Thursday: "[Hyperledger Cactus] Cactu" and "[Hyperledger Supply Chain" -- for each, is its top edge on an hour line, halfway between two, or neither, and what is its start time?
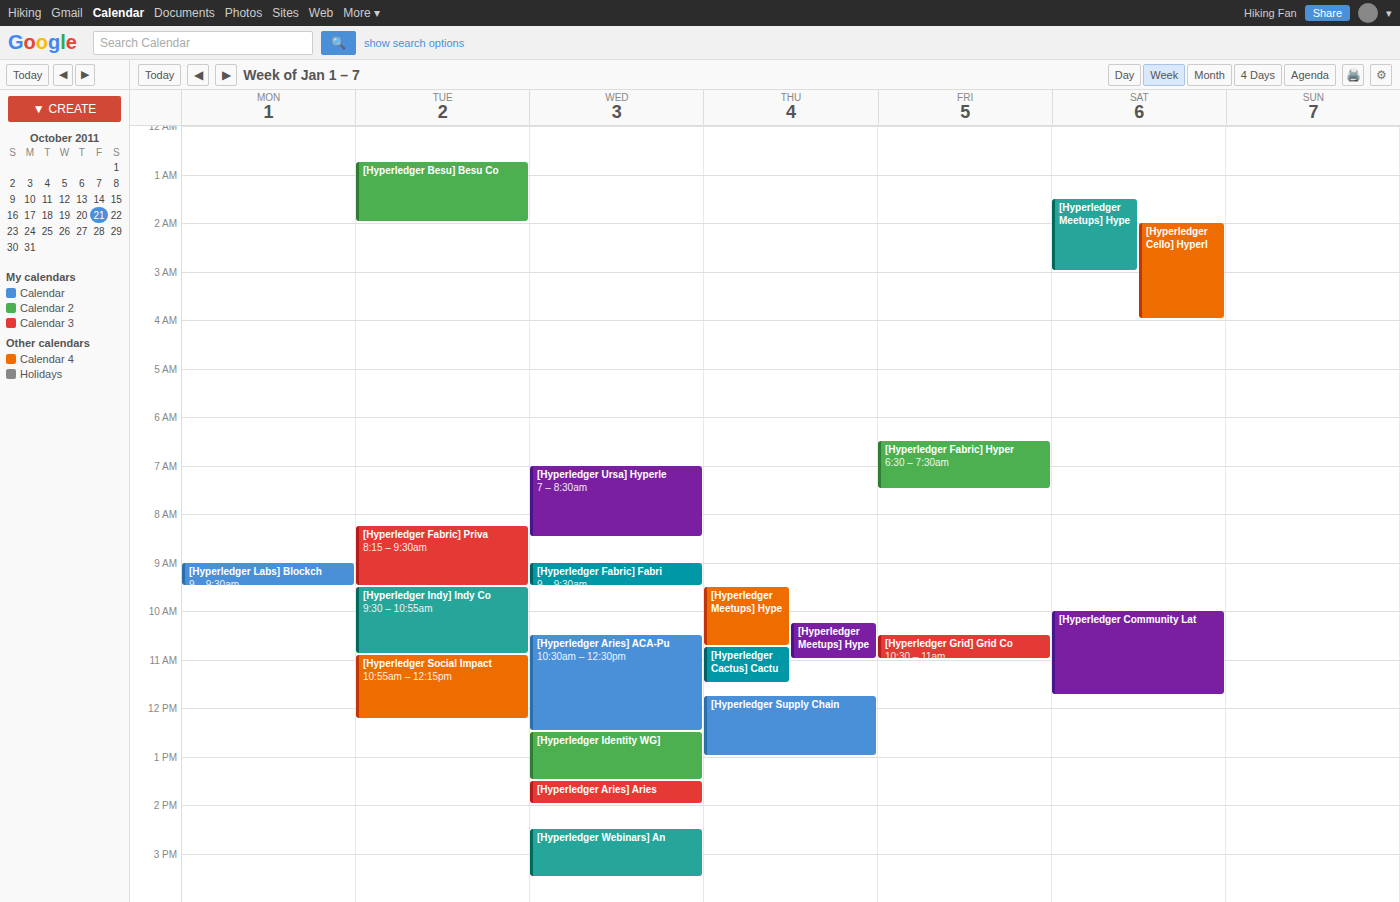
"[Hyperledger Cactus] Cactu": 10:45 AM, neither: three quarters of the way from the 10 AM line to the 11 AM line. "[Hyperledger Supply Chain": 11:45 AM, neither: three quarters of the way from the 11 AM line to the 12 PM line.